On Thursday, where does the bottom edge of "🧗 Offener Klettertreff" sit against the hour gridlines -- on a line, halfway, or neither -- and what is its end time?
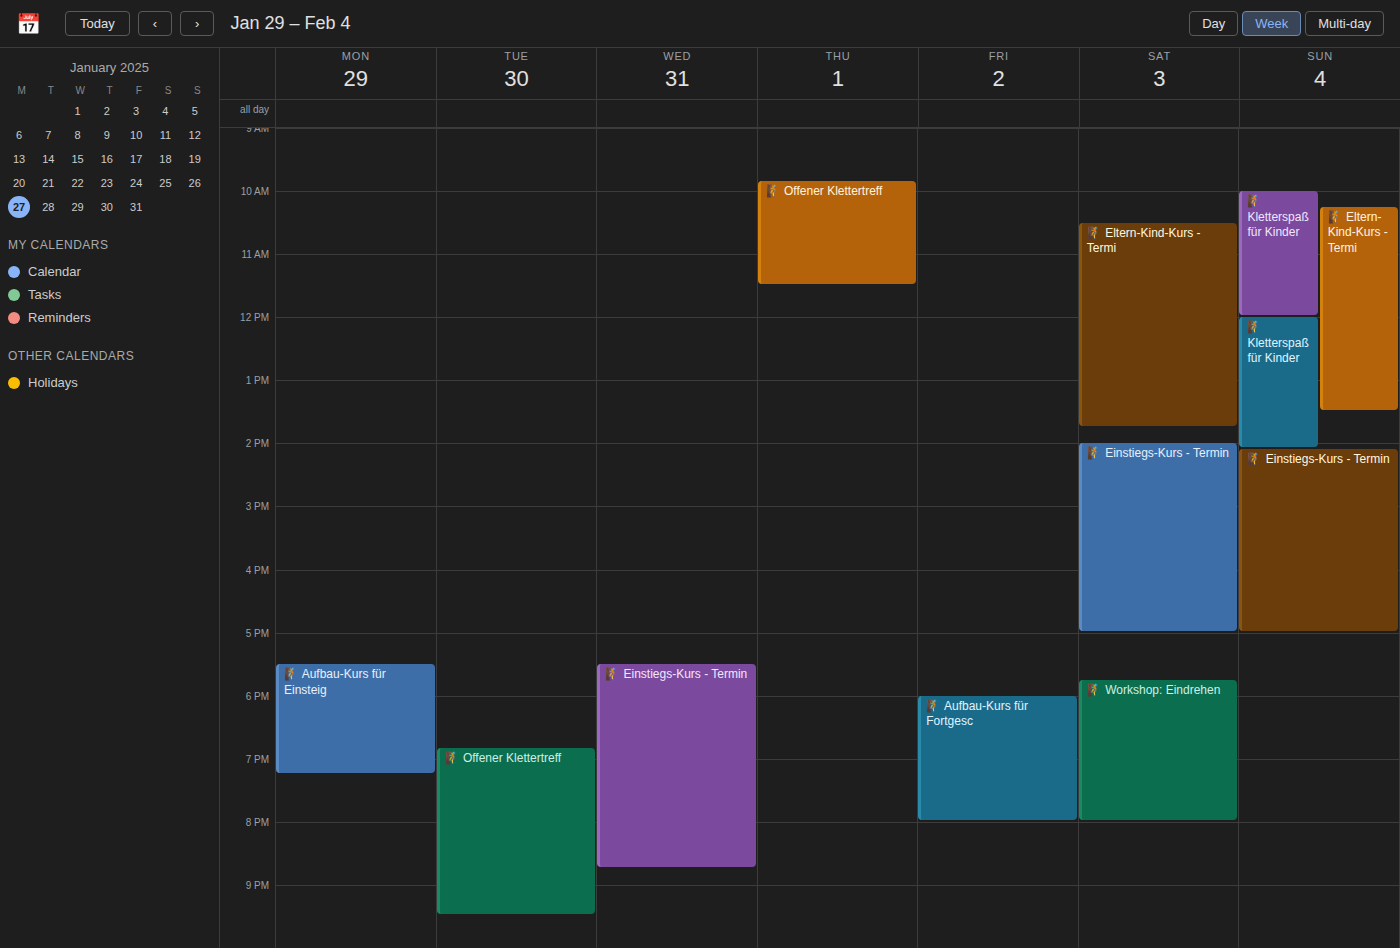
11:30 AM -- halfway between the 11 AM and 12 PM lines.